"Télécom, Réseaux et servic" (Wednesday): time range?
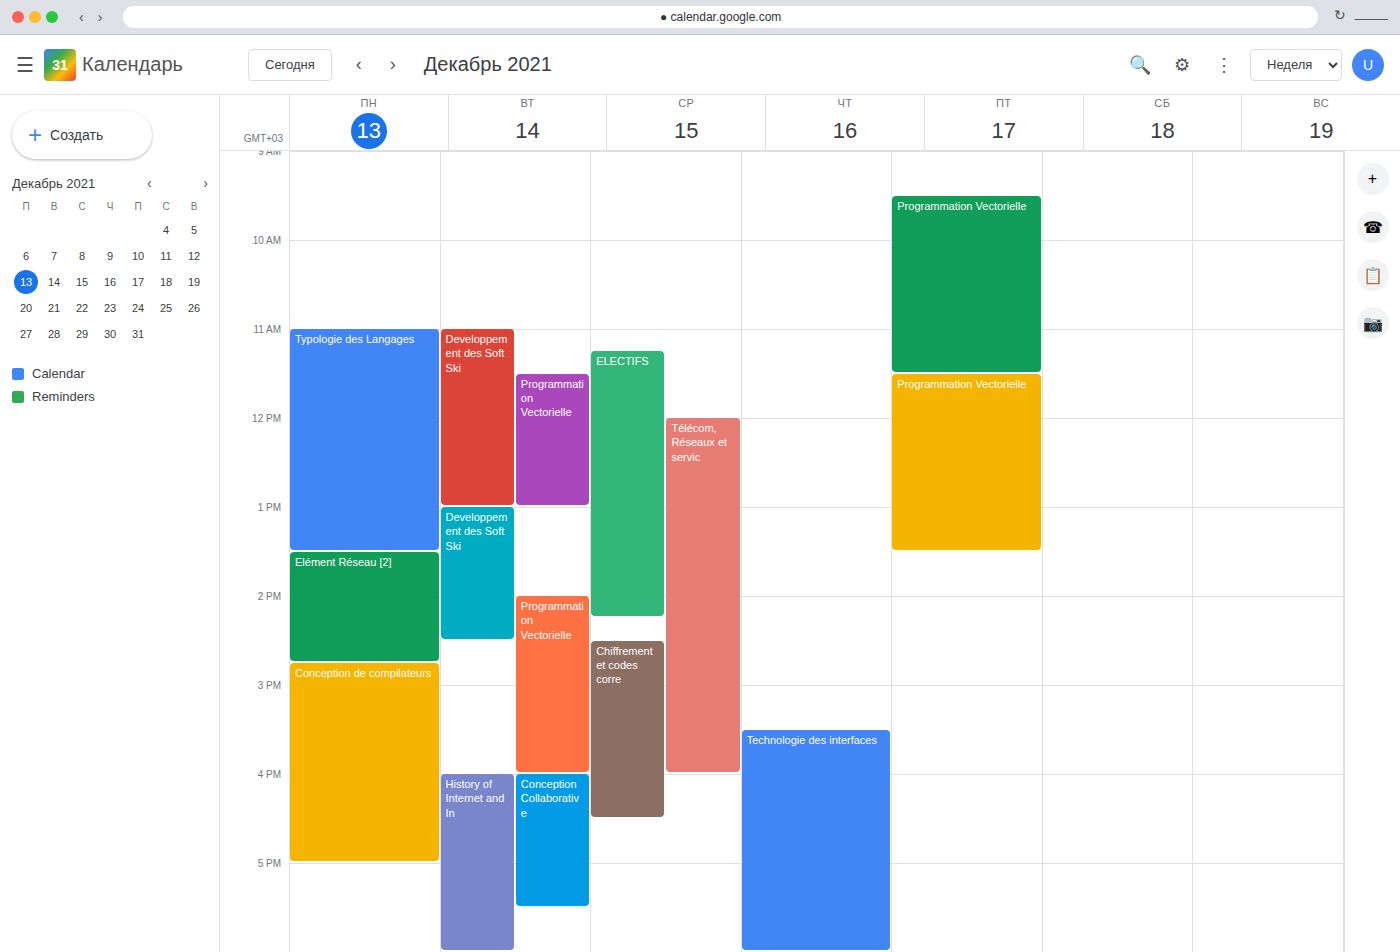
12:00 PM to 4:00 PM